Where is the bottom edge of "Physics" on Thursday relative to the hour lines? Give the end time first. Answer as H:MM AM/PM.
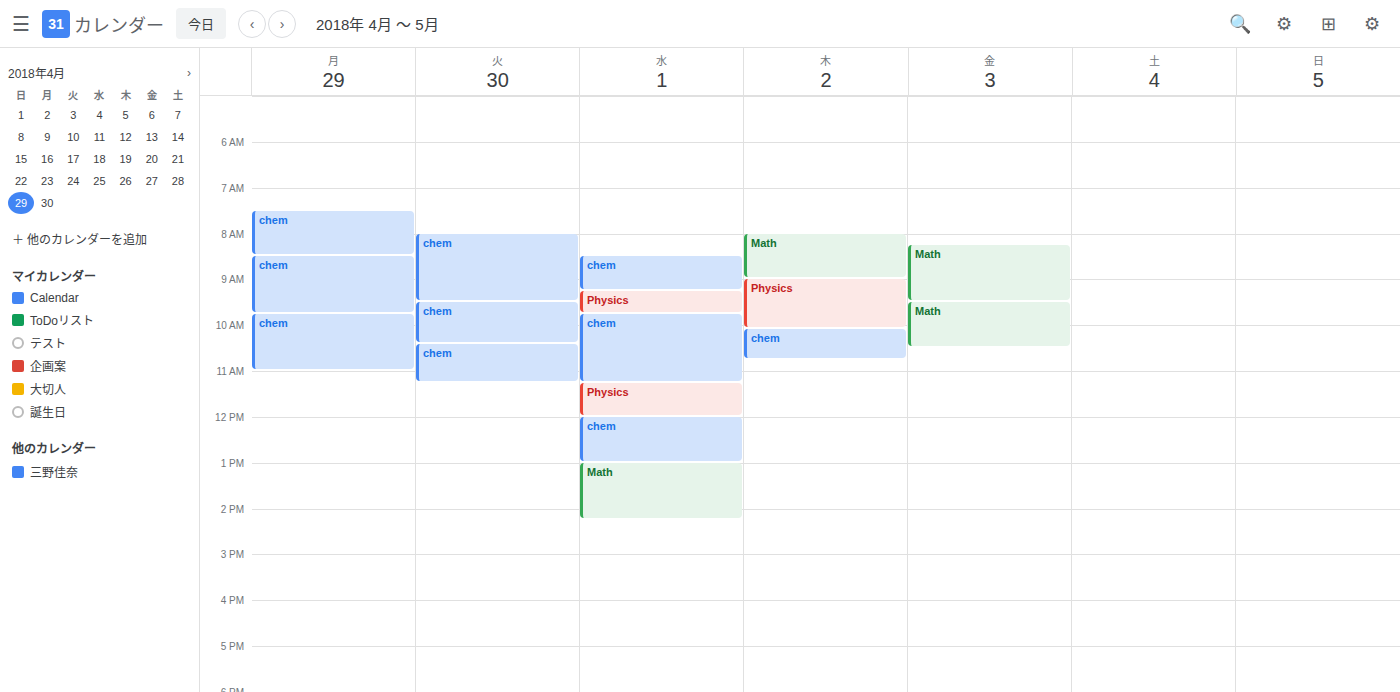
10:05 AM -- neither: 5 minutes below the 10 AM line and 55 minutes above the 11 AM line.